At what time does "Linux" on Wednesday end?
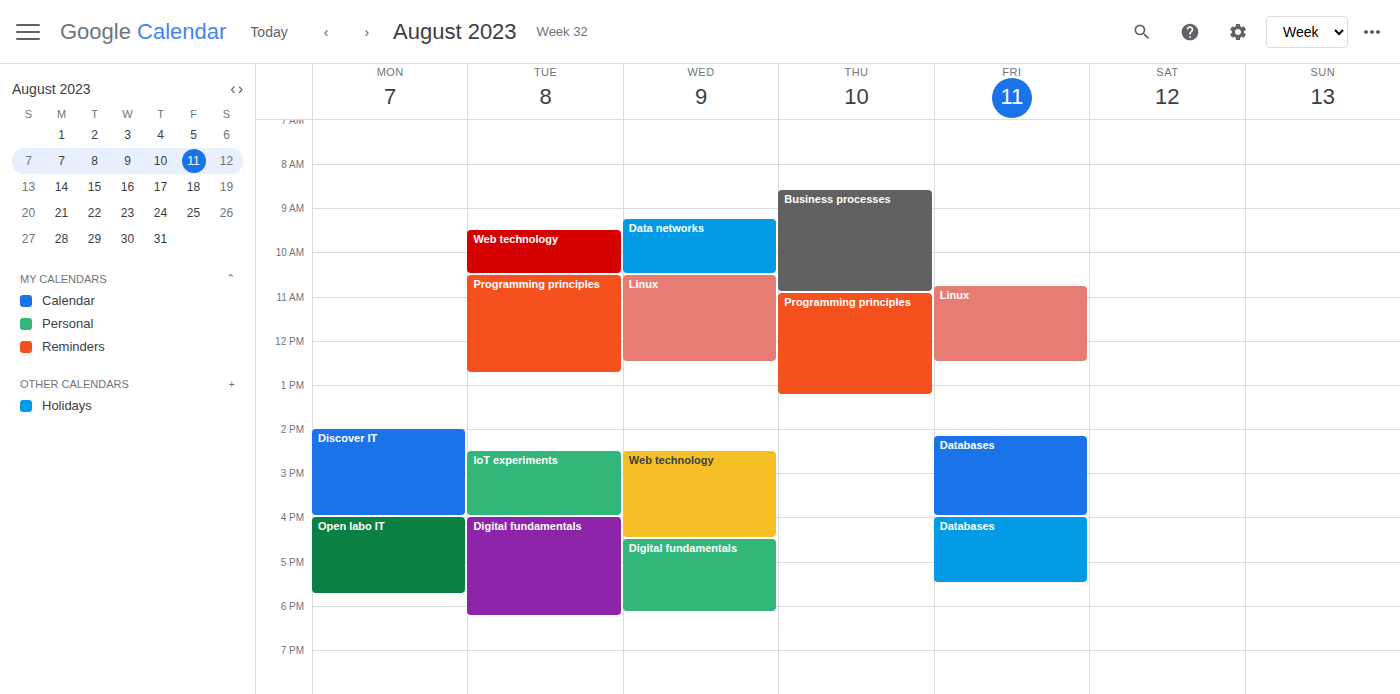
12:30 PM